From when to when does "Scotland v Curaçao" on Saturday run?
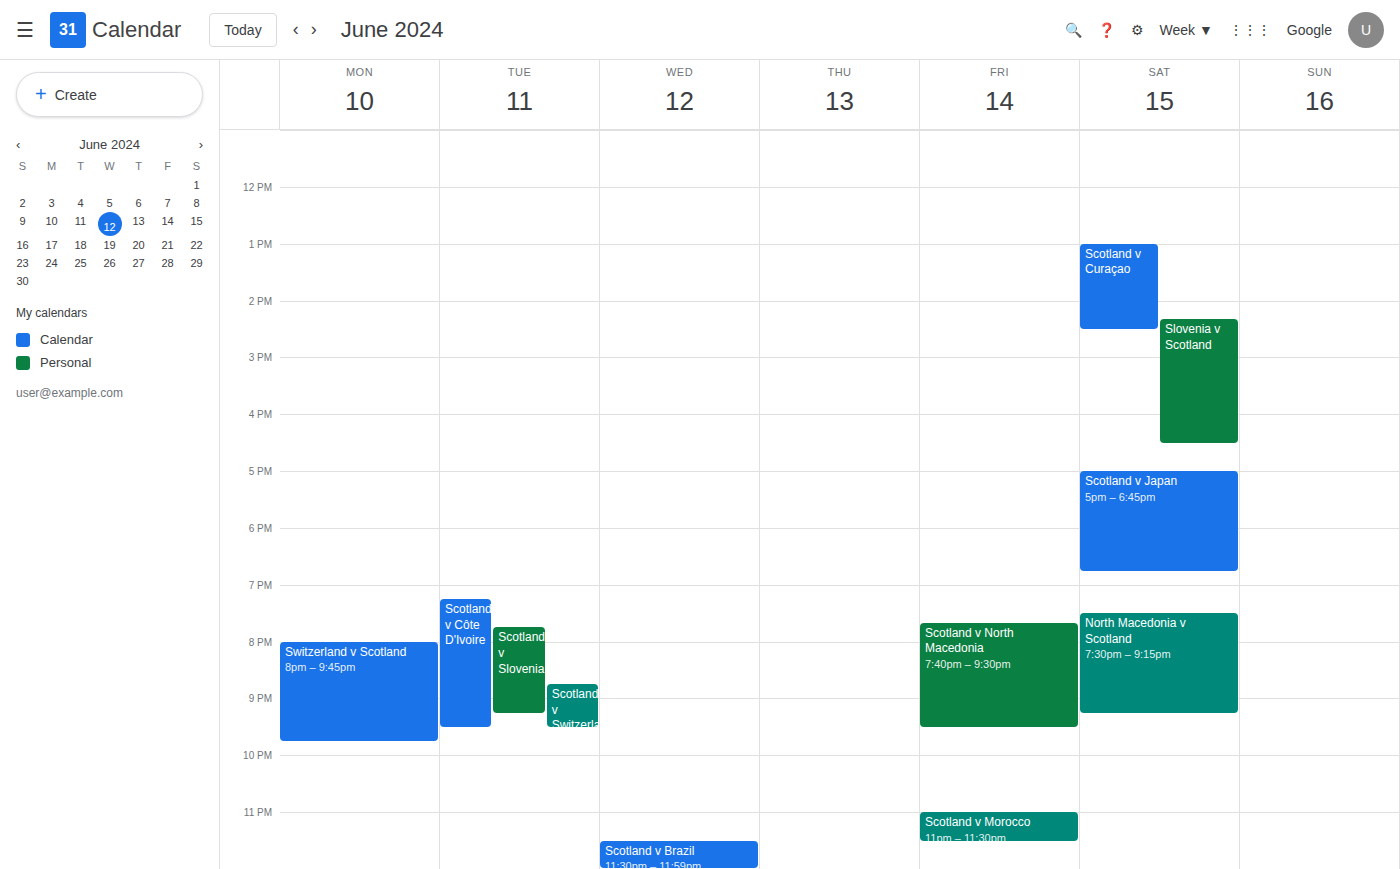
1:00 PM to 2:30 PM